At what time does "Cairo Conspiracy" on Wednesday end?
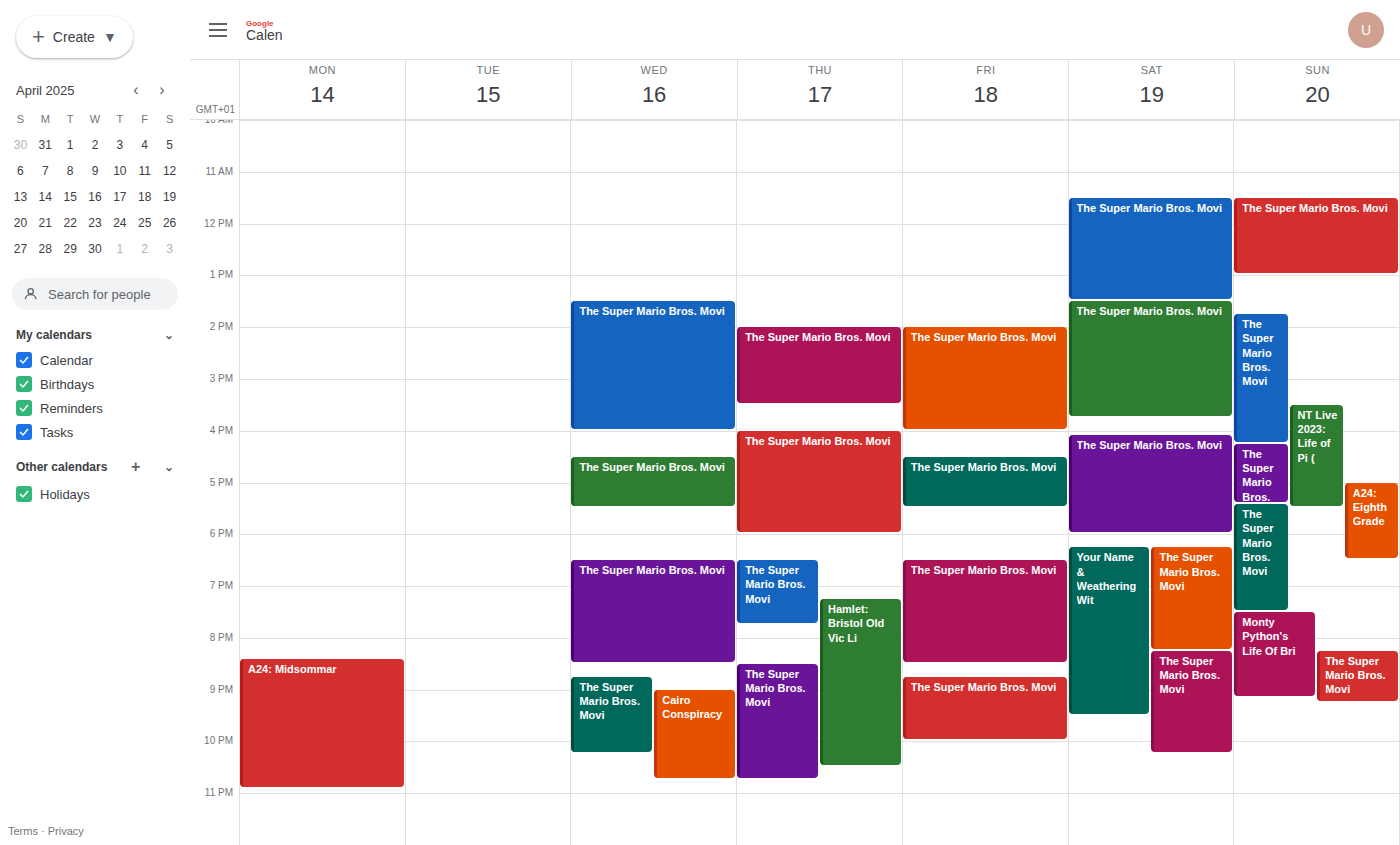
10:45 PM